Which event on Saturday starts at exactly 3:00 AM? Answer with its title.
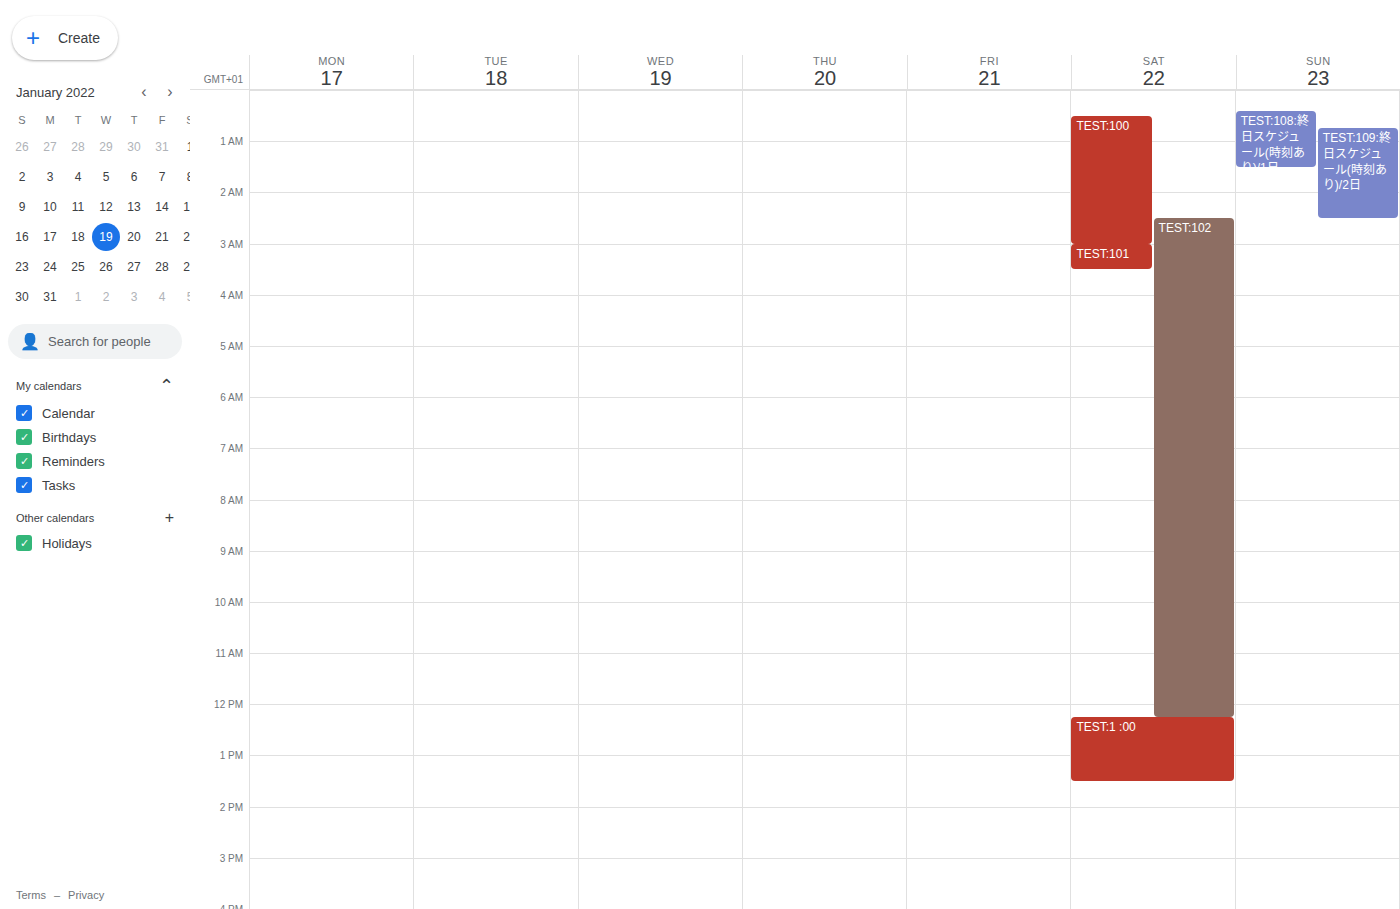
"TEST:101"